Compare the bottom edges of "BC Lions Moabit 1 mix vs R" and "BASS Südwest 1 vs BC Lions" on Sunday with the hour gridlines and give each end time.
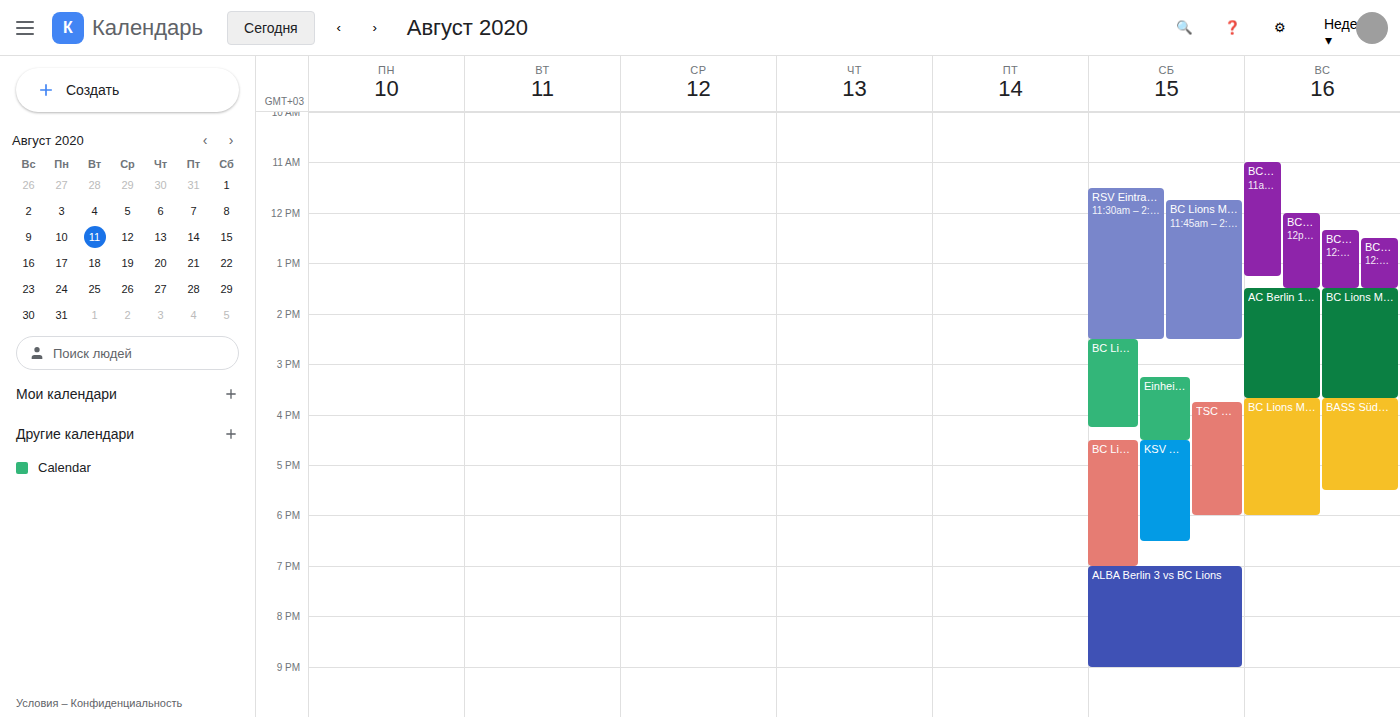
"BC Lions Moabit 1 mix vs R": 18:00, exactly on the 18:00 line. "BASS Südwest 1 vs BC Lions": 17:30, halfway between the 17:00 and 18:00 lines.